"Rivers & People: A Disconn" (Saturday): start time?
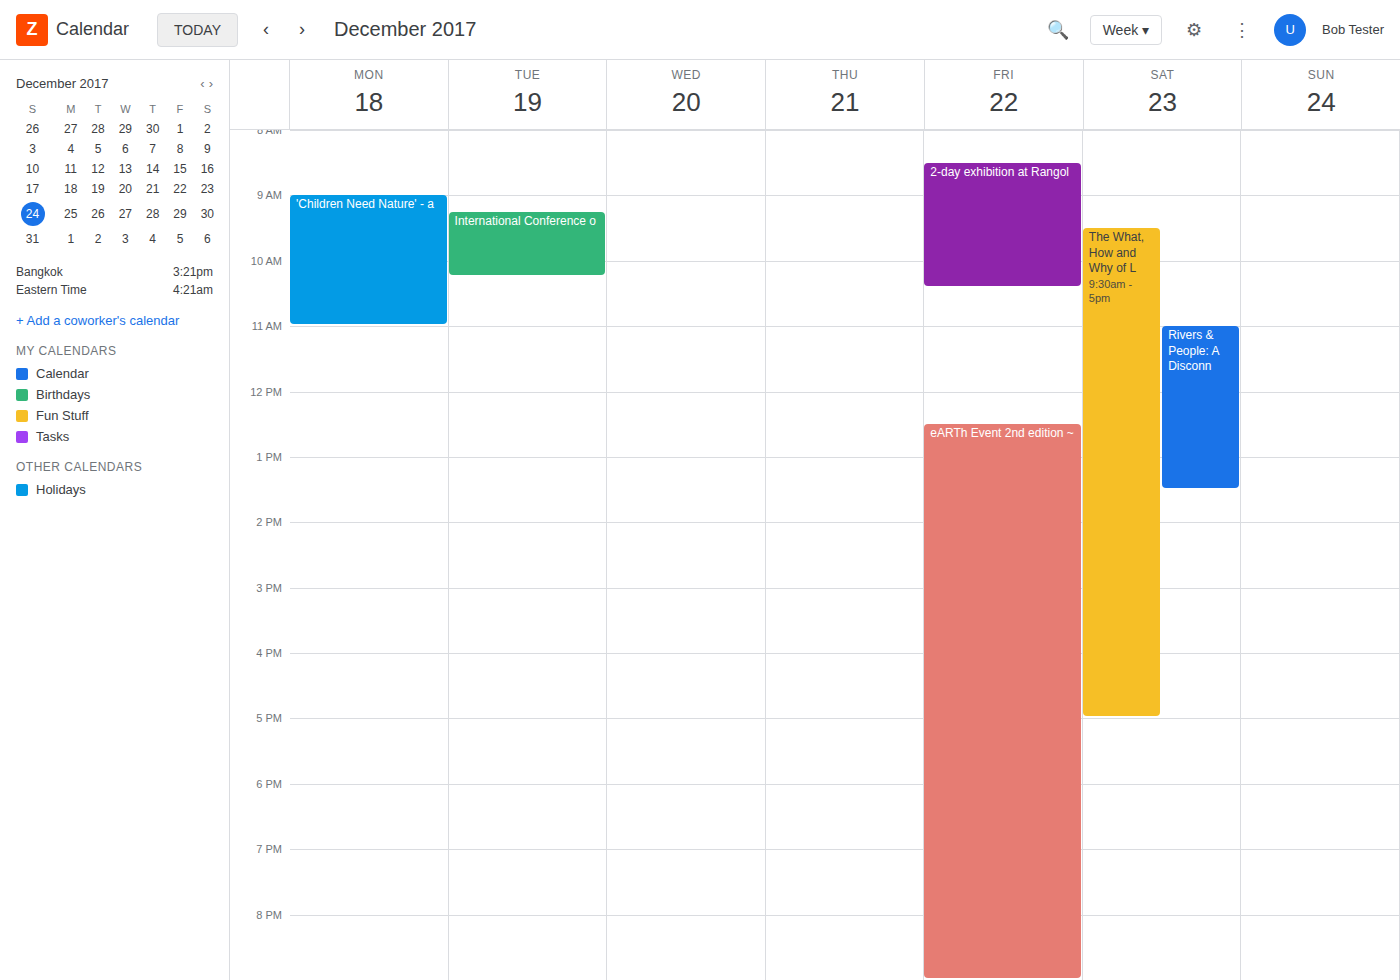
11:00 AM